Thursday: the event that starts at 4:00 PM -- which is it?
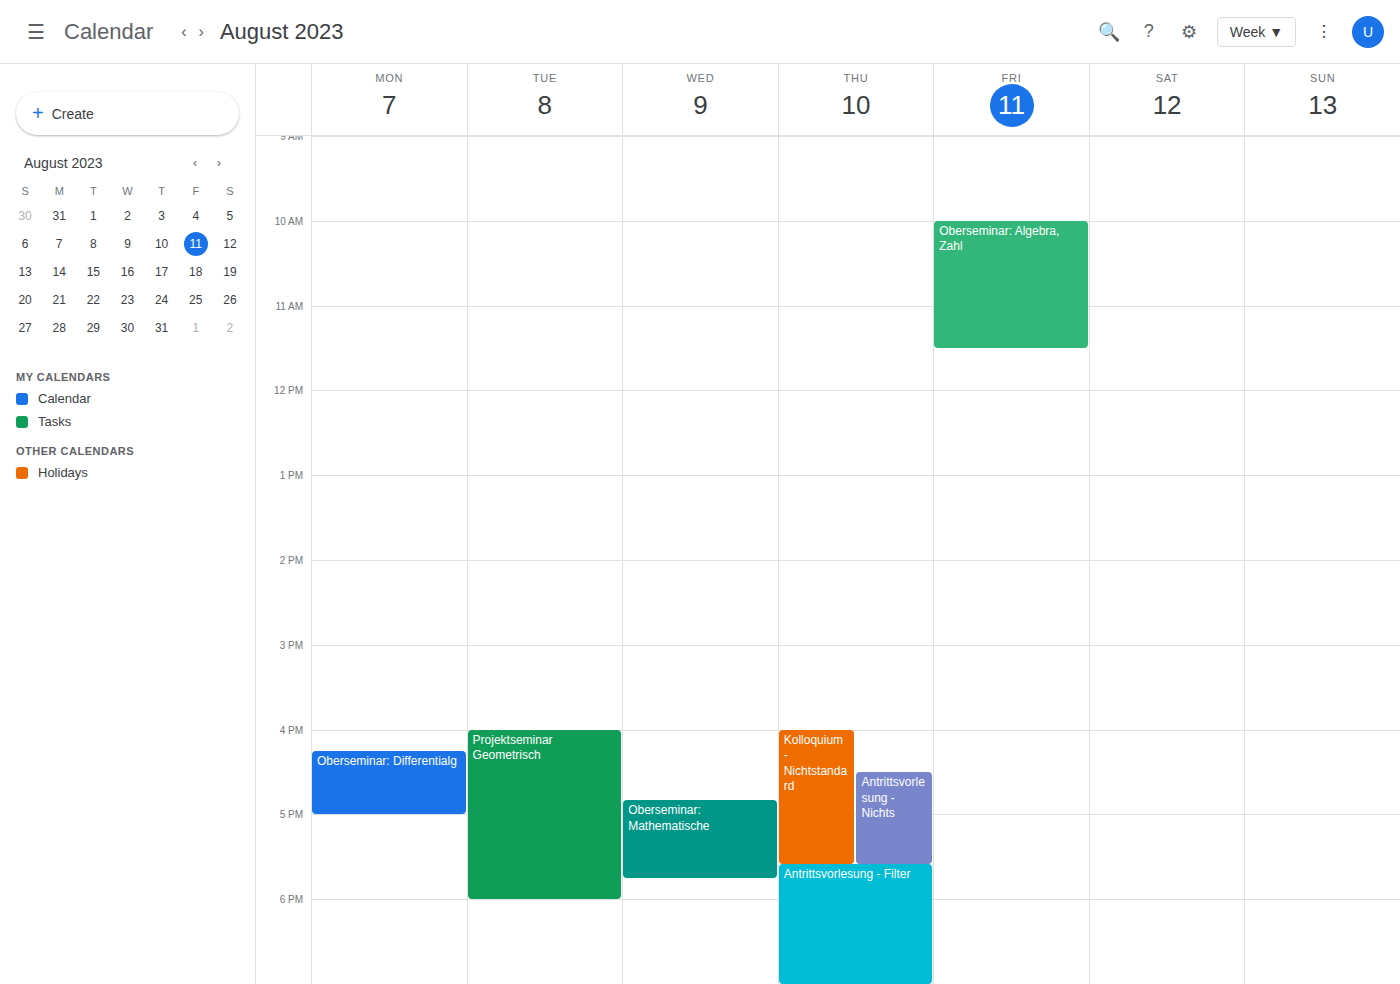
"Kolloquium - Nichtstandard"